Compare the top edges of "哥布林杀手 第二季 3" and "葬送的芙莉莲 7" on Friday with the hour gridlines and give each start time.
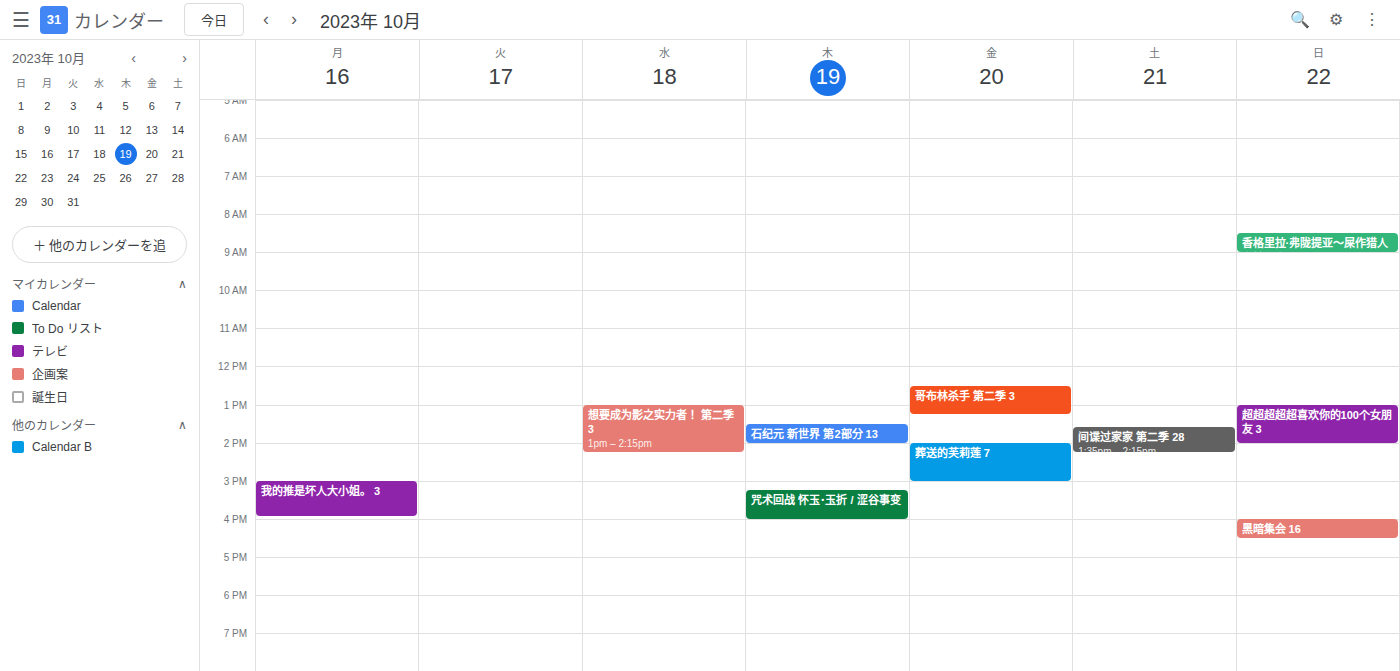
"哥布林杀手 第二季 3": 12:30 PM, halfway between the 12 PM and 1 PM lines. "葬送的芙莉莲 7": 2:00 PM, exactly on the 2 PM line.